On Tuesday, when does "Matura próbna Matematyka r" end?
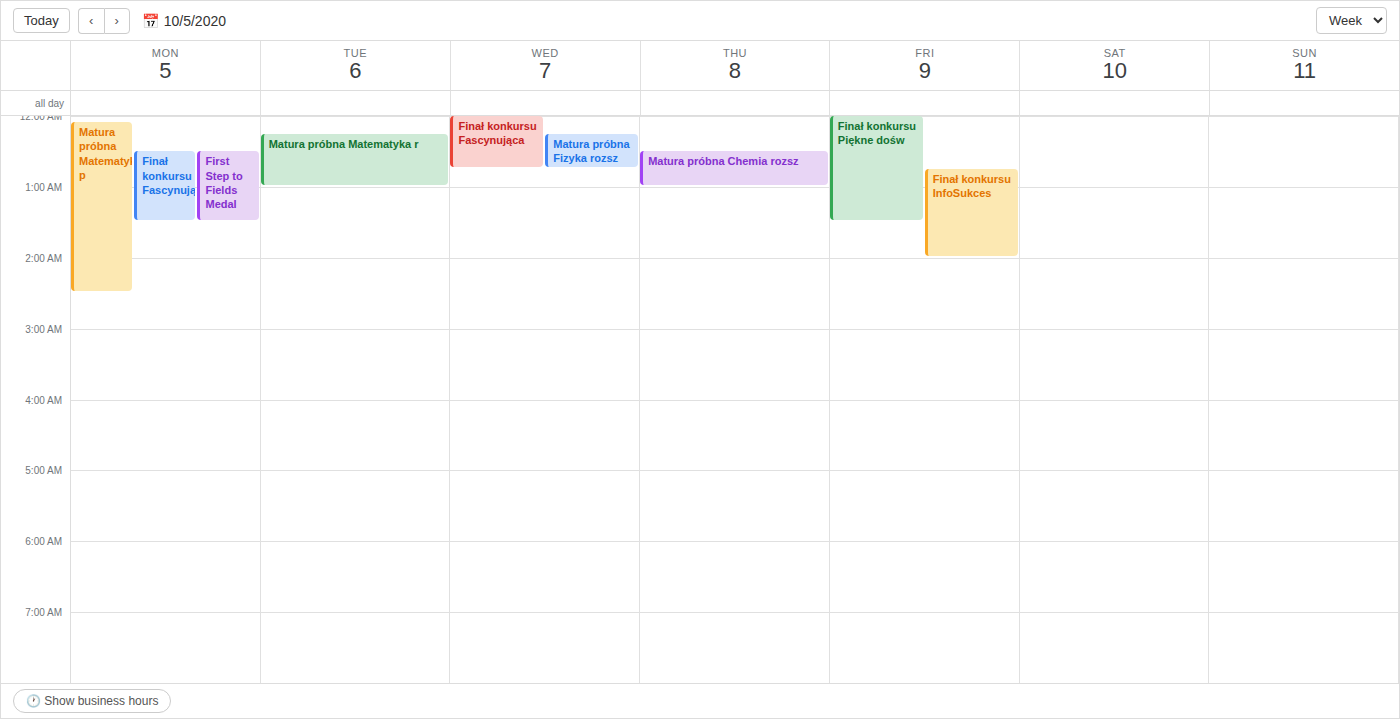
1:00 AM